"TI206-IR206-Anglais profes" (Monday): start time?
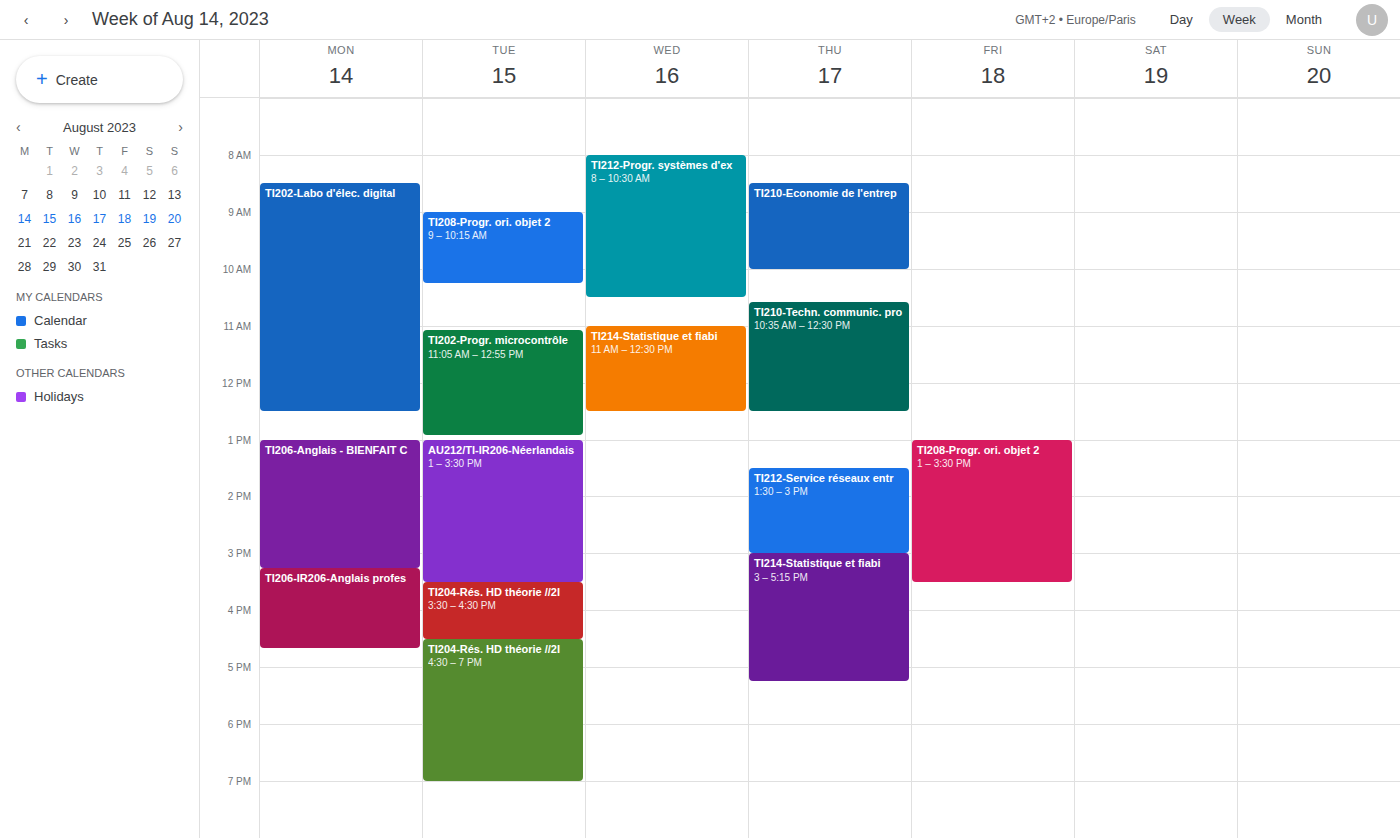
3:15 PM